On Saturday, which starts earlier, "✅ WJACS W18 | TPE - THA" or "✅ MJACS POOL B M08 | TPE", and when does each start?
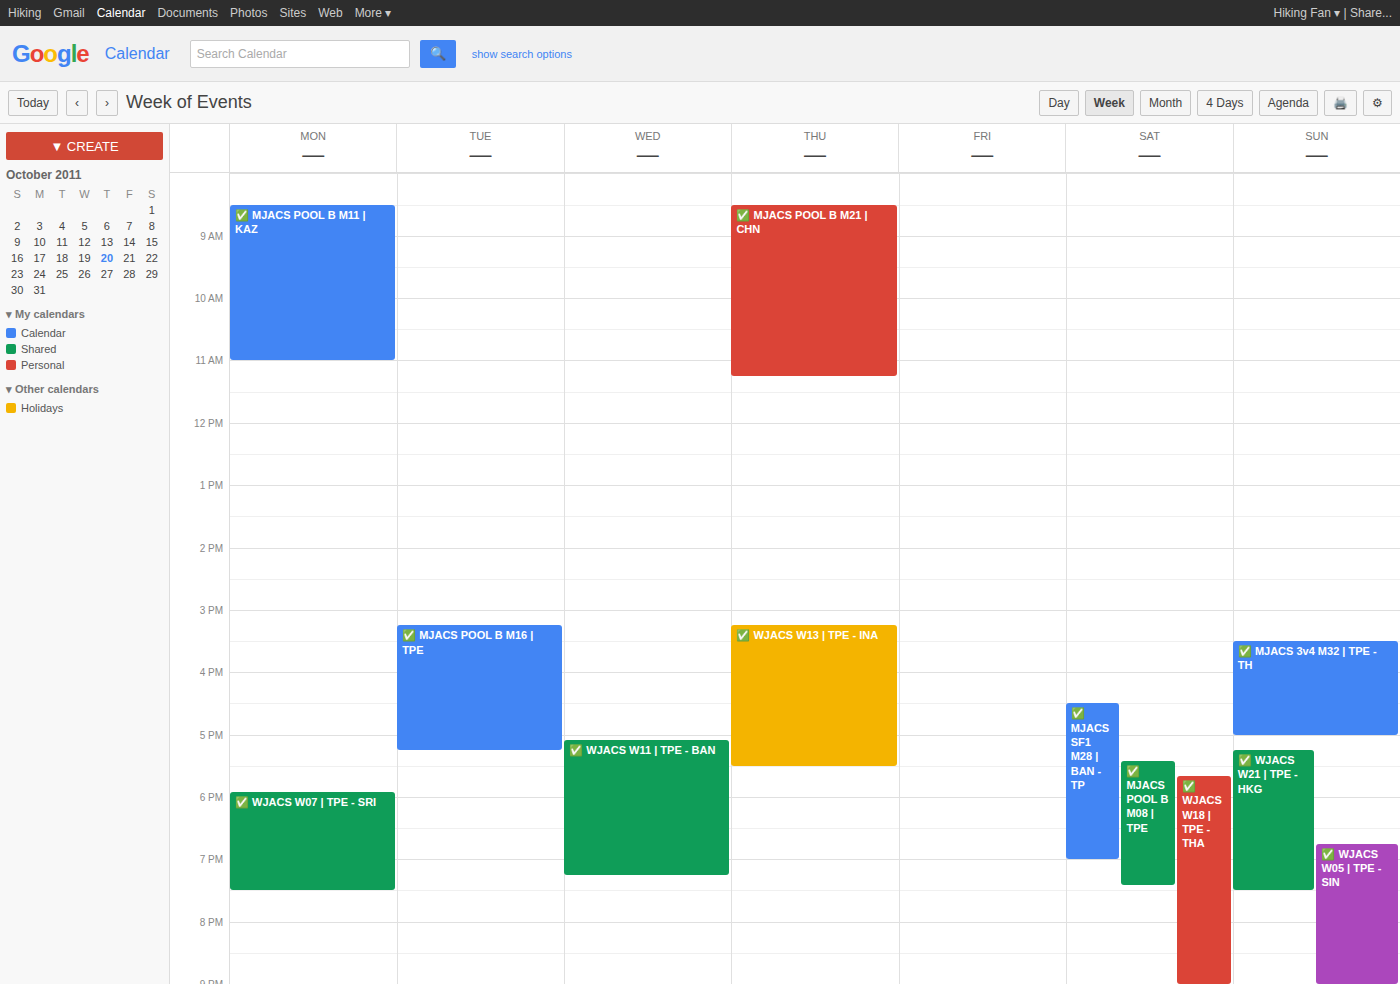
"✅ MJACS POOL B M08 | TPE" 5:25 PM; "✅ WJACS W18 | TPE - THA" 5:40 PM.